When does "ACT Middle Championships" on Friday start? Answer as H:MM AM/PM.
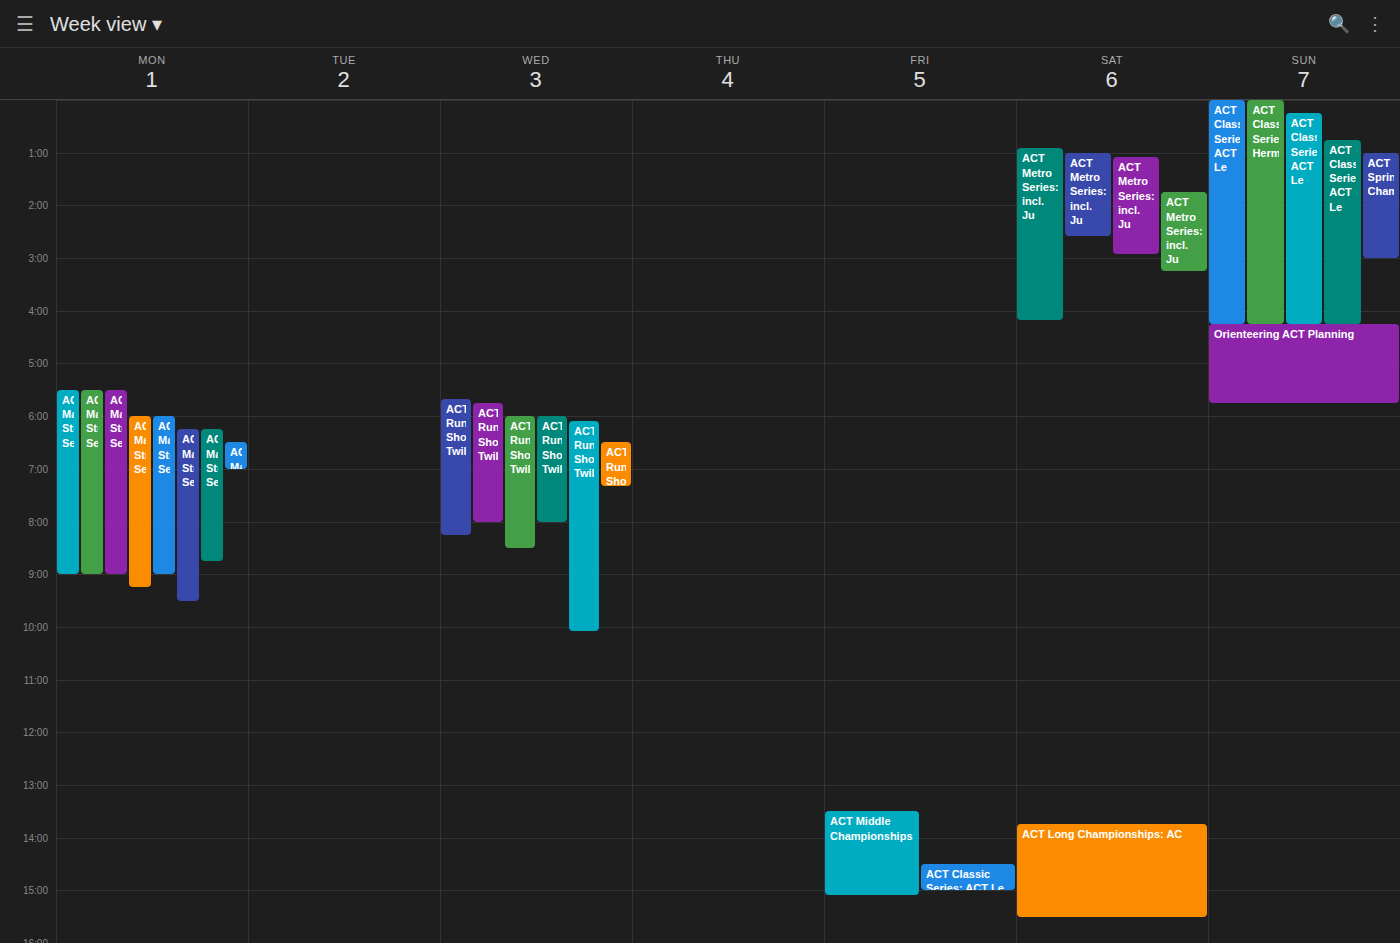
1:30 PM